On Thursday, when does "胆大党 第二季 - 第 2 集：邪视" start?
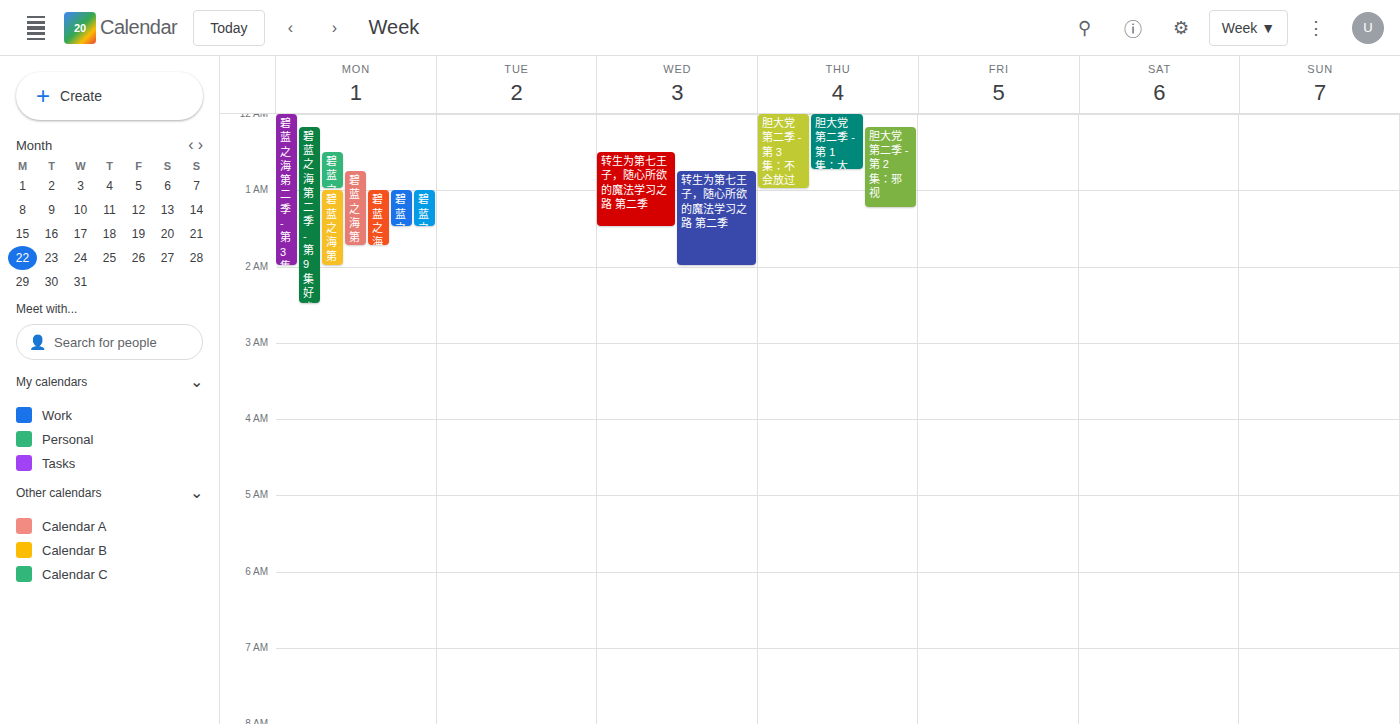
12:10 AM